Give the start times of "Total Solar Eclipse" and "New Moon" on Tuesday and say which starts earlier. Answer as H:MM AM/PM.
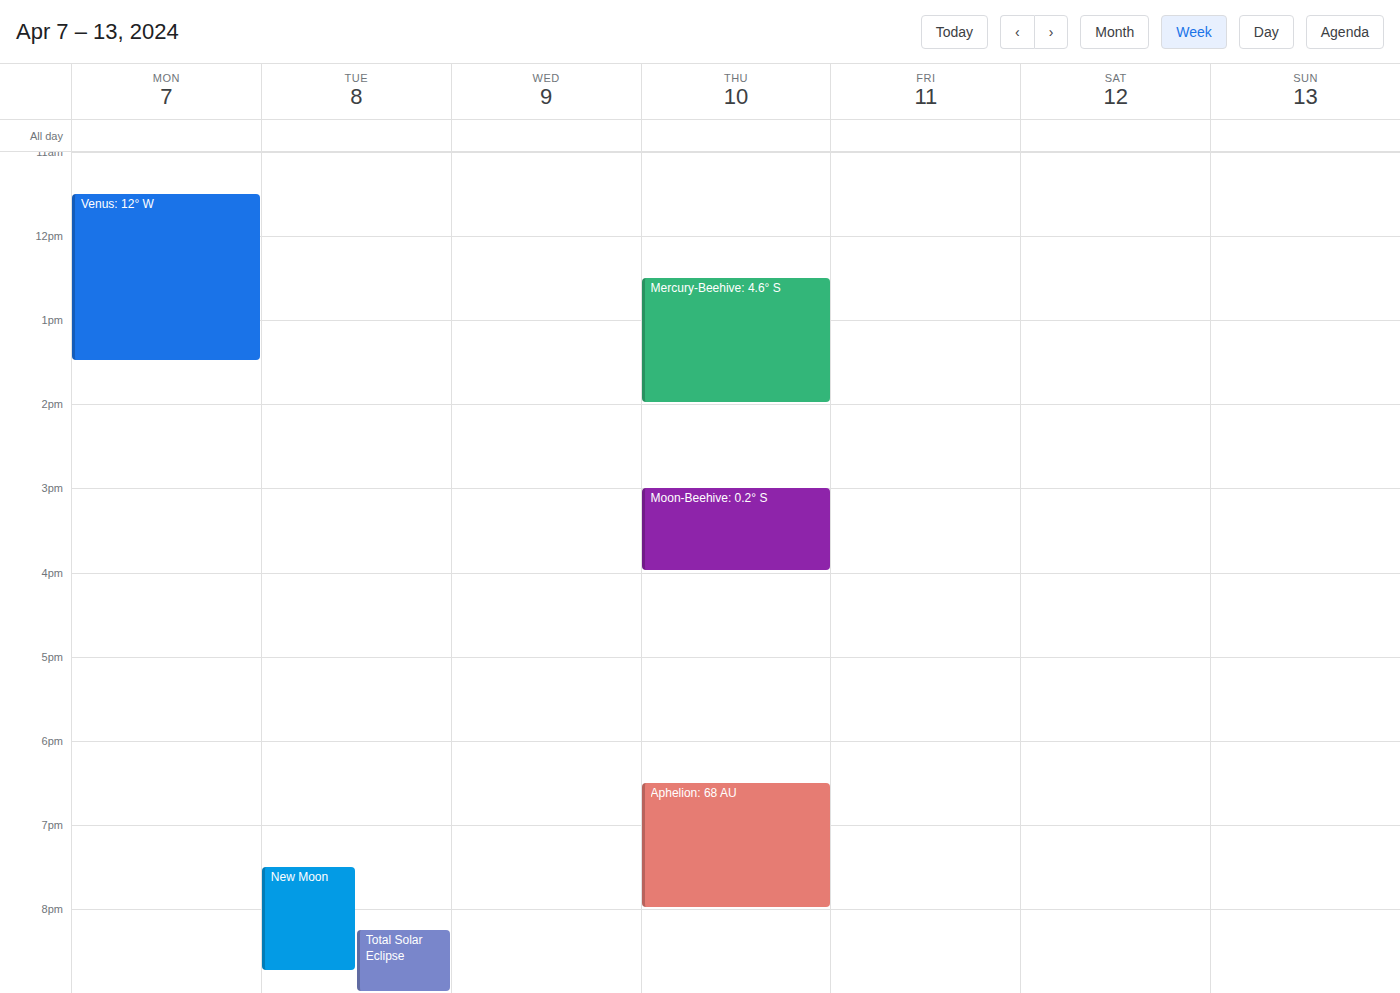
"New Moon" 7:30 PM; "Total Solar Eclipse" 8:15 PM.